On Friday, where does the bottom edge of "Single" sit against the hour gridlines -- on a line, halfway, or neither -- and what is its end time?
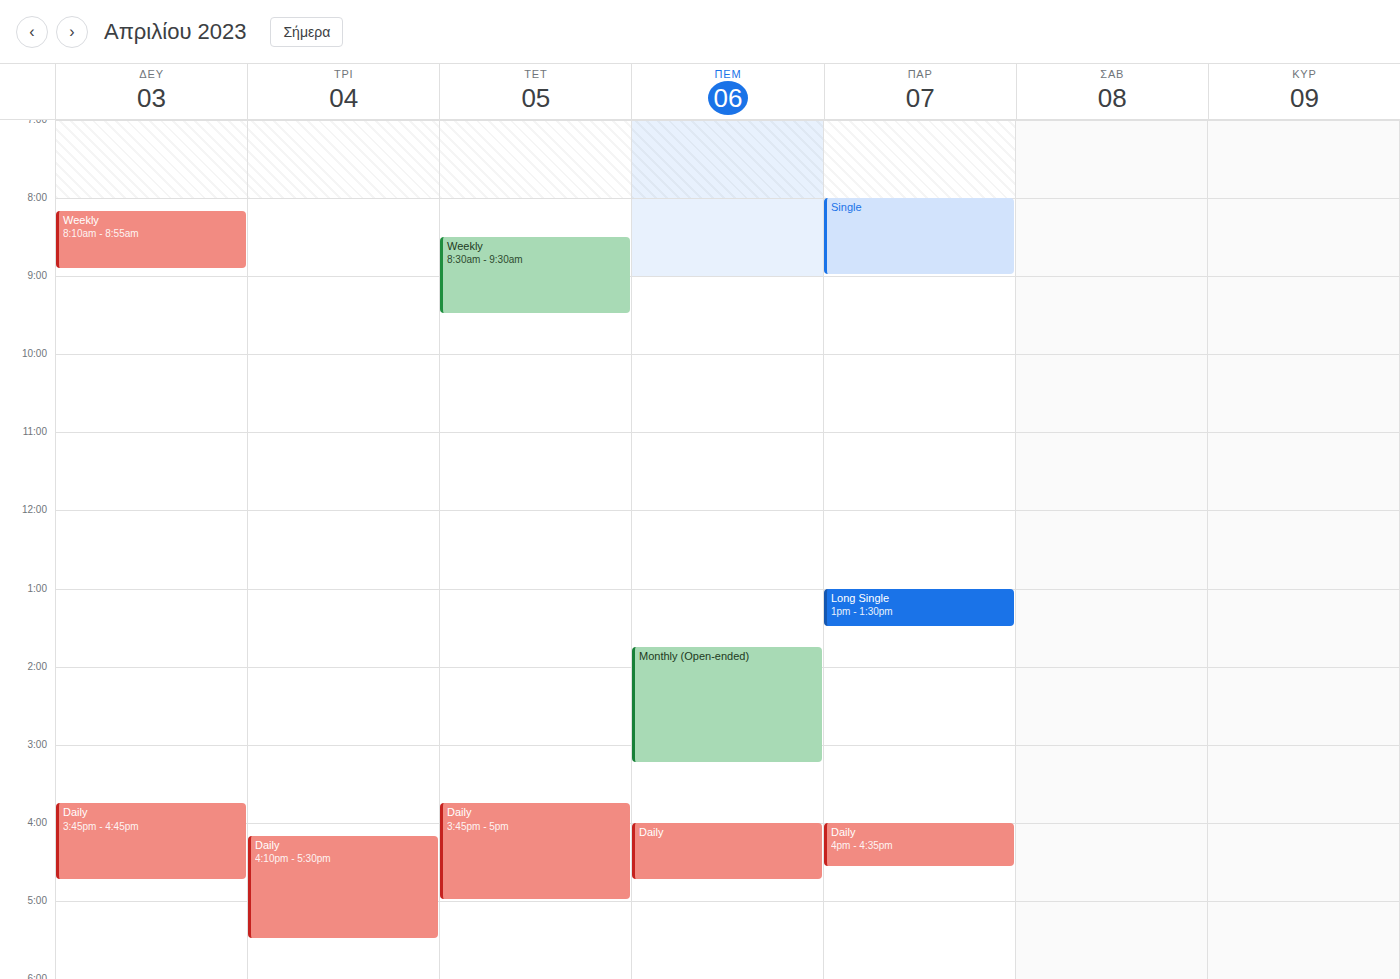
9:00 AM -- exactly on the 9 AM line.